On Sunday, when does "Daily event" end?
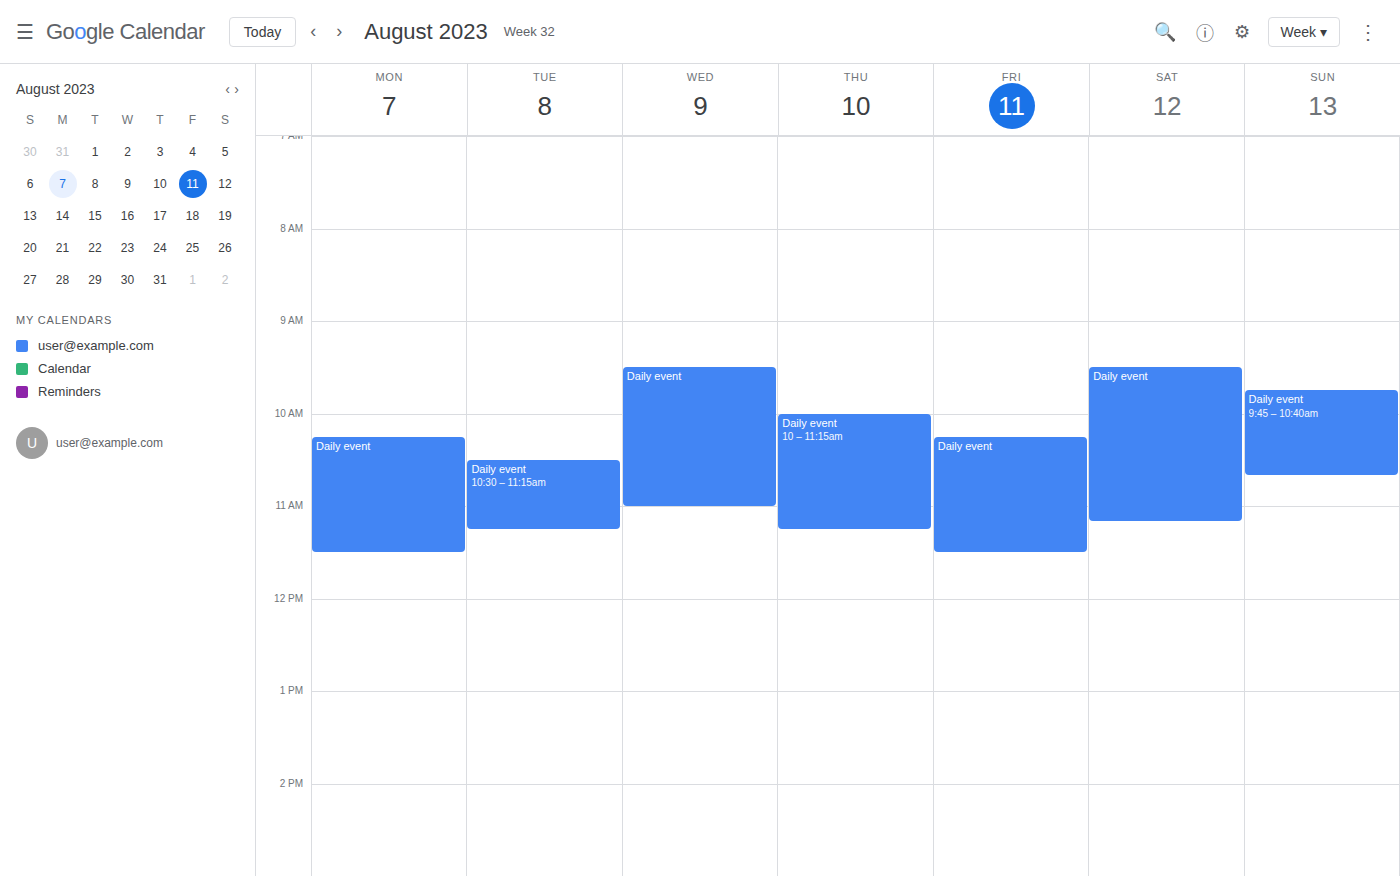
10:40 AM